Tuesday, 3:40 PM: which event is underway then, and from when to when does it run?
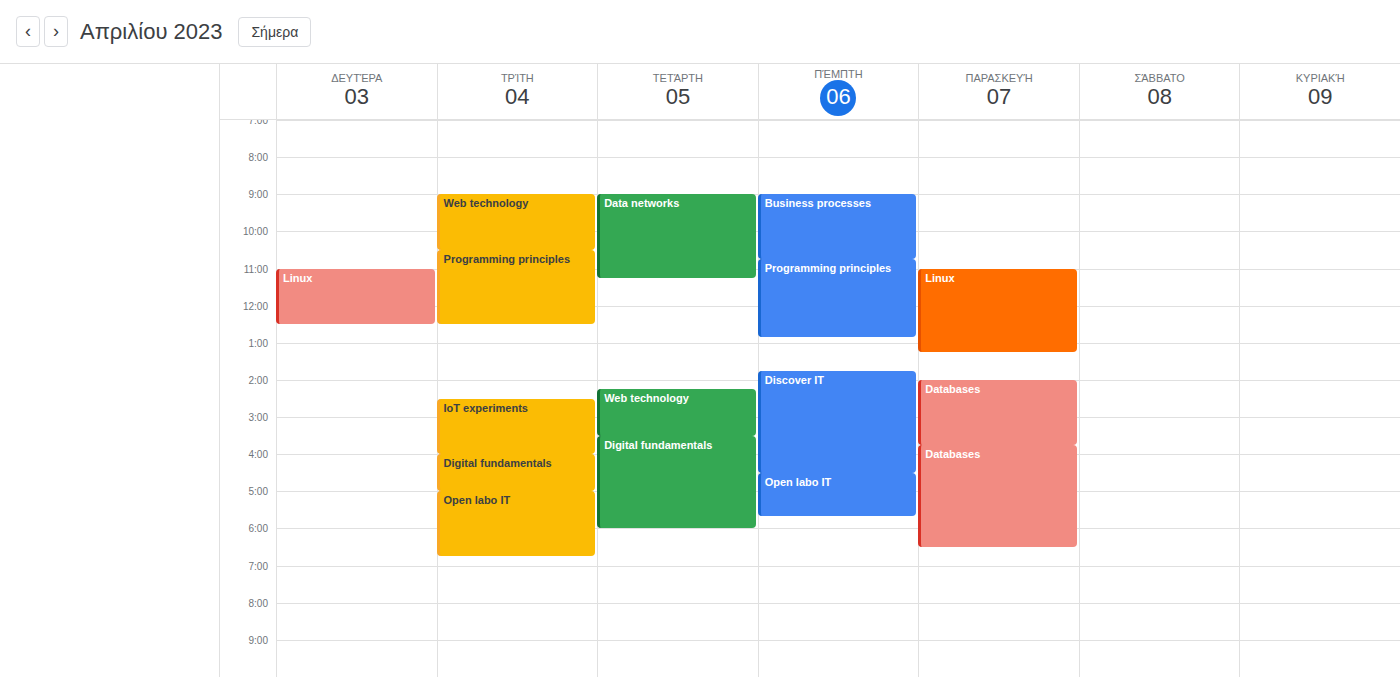
"IoT experiments", 2:30 PM to 4:00 PM